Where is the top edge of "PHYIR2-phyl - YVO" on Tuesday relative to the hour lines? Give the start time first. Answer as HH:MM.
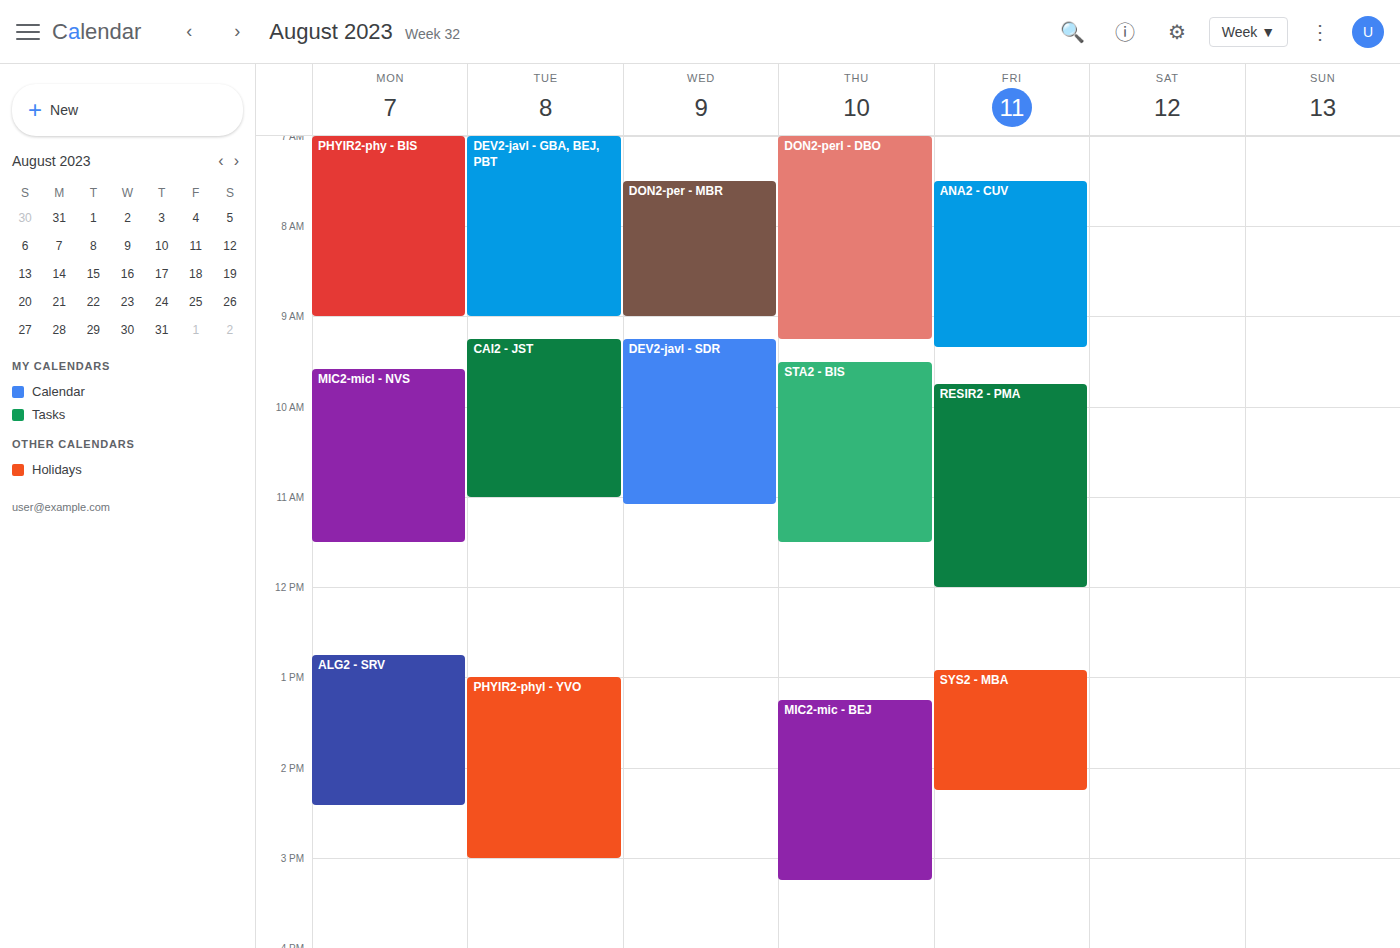
13:00 -- exactly on the 13:00 line.